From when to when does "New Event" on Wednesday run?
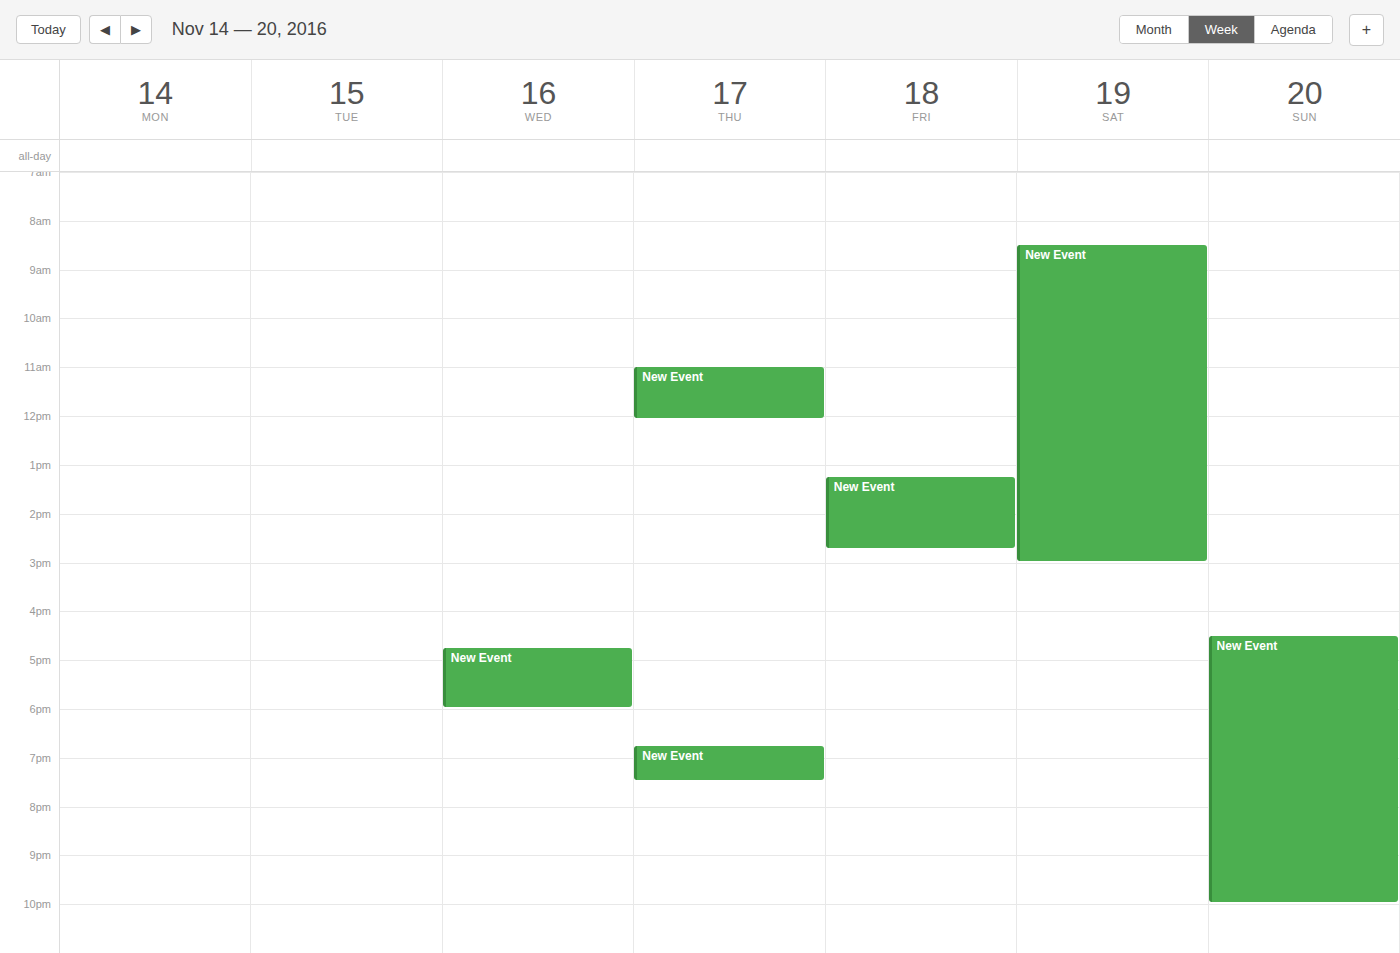
4:45 PM to 6:00 PM